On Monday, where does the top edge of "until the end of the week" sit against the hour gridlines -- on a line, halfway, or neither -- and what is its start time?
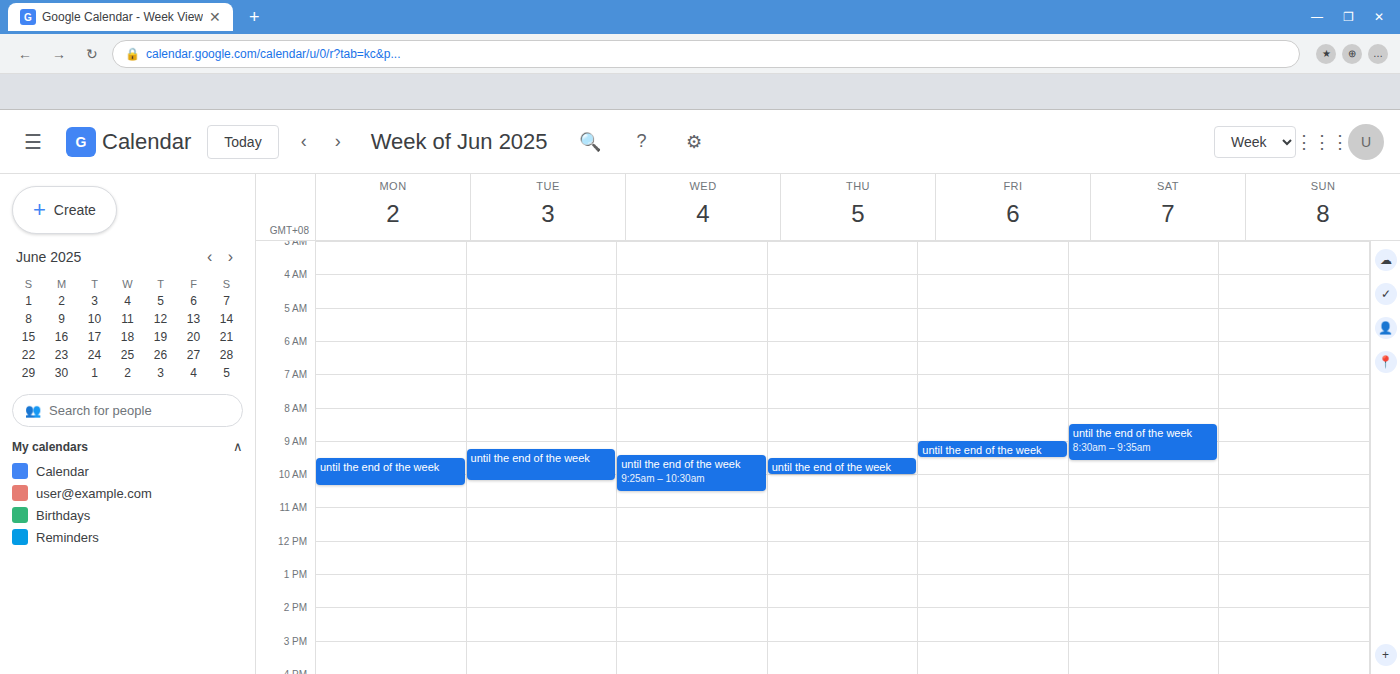
9:30 AM -- halfway between the 9 AM and 10 AM lines.